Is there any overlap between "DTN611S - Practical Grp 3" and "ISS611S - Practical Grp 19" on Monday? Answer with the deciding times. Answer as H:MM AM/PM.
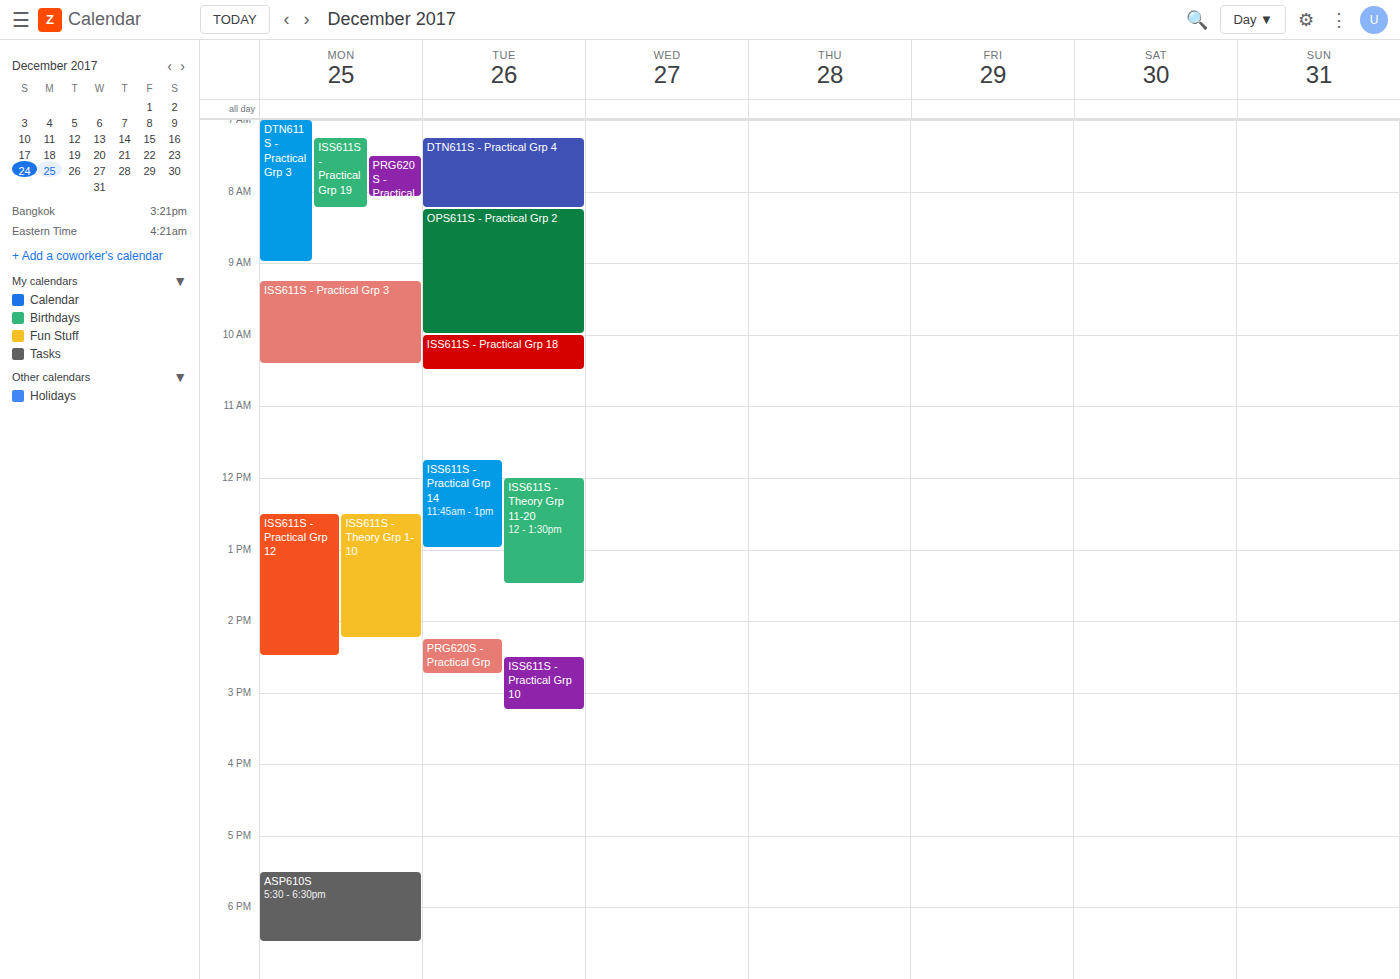
"ISS611S - Practical Grp 19" runs 7:15 AM to 8:15 AM, inside "DTN611S - Practical Grp 3" -- they overlap.